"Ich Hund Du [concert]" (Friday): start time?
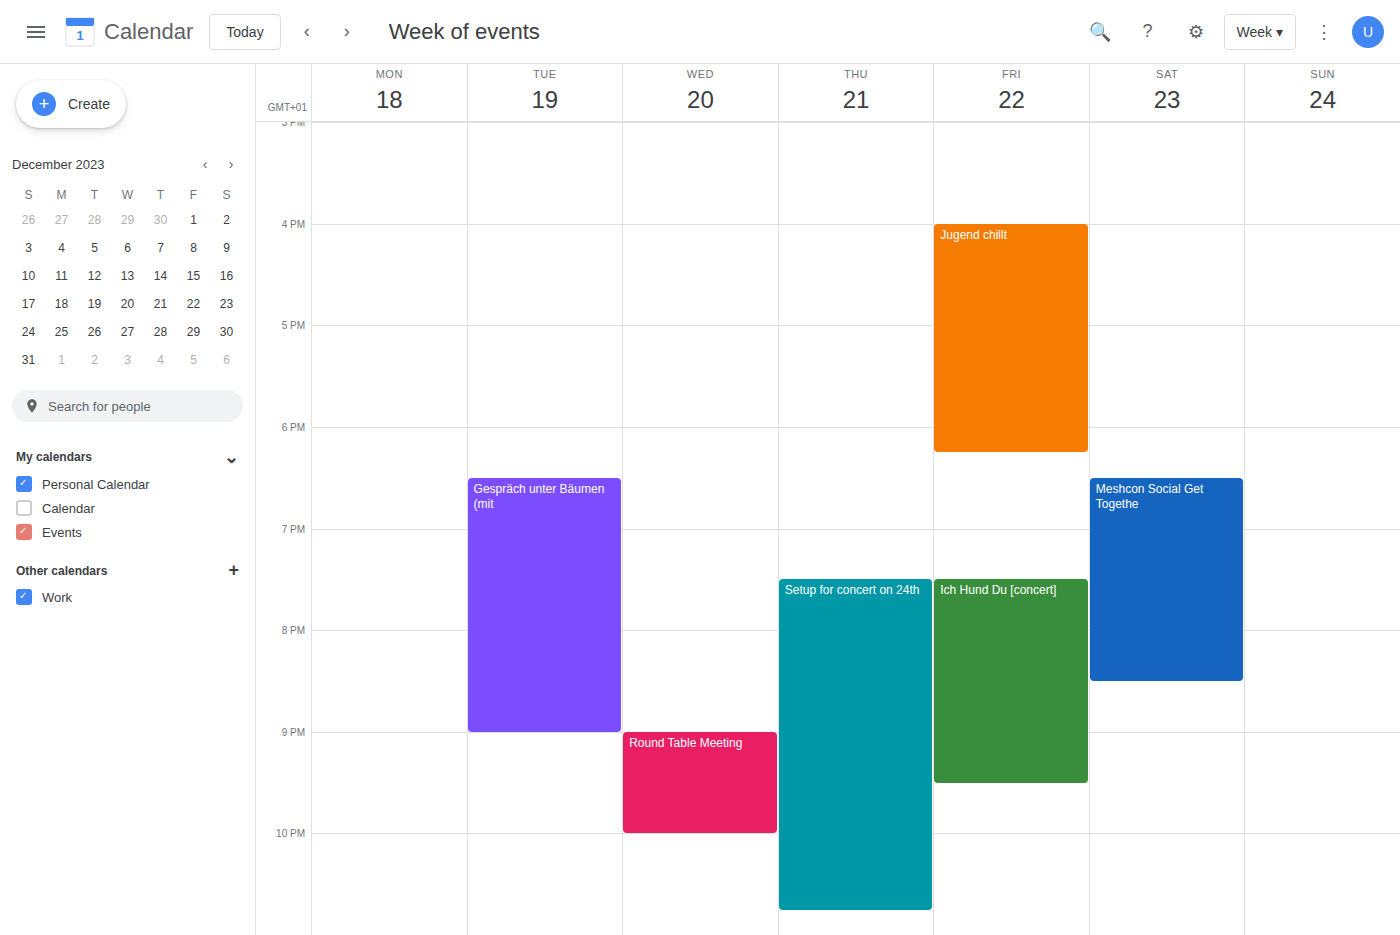
7:30 PM